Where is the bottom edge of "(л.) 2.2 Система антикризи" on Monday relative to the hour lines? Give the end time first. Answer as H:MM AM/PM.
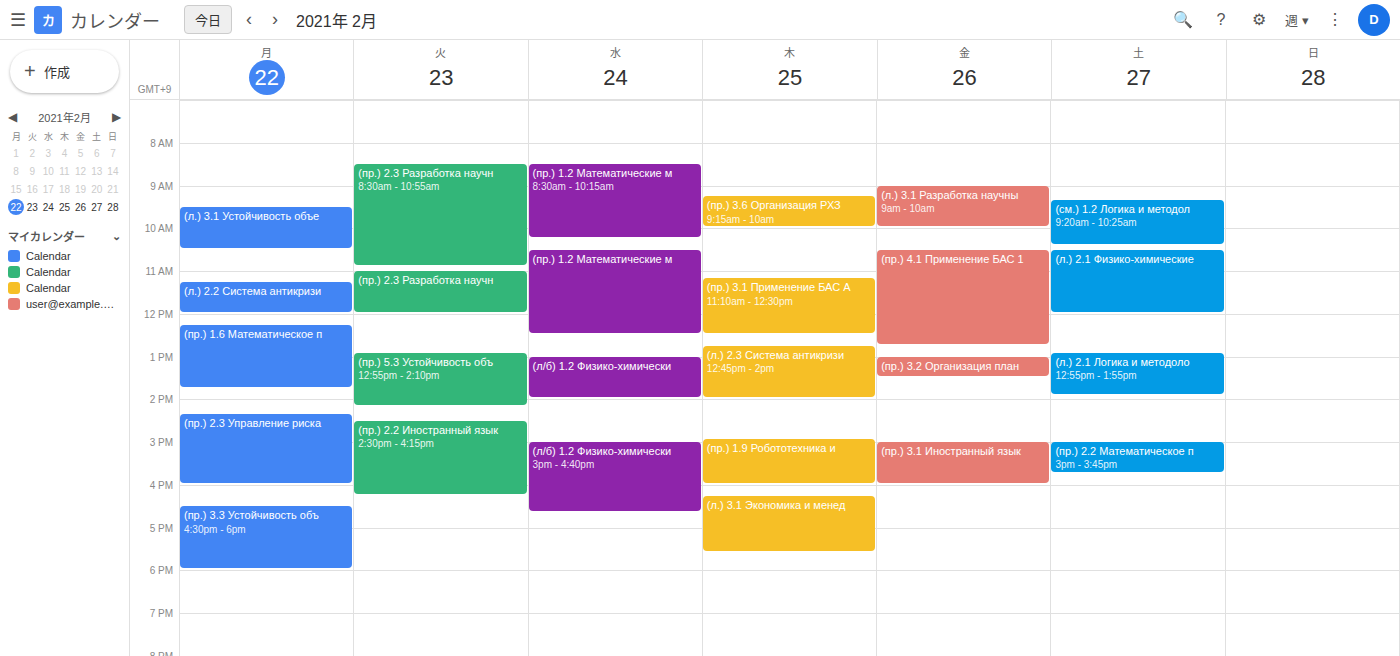
12:00 PM -- exactly on the 12 PM line.